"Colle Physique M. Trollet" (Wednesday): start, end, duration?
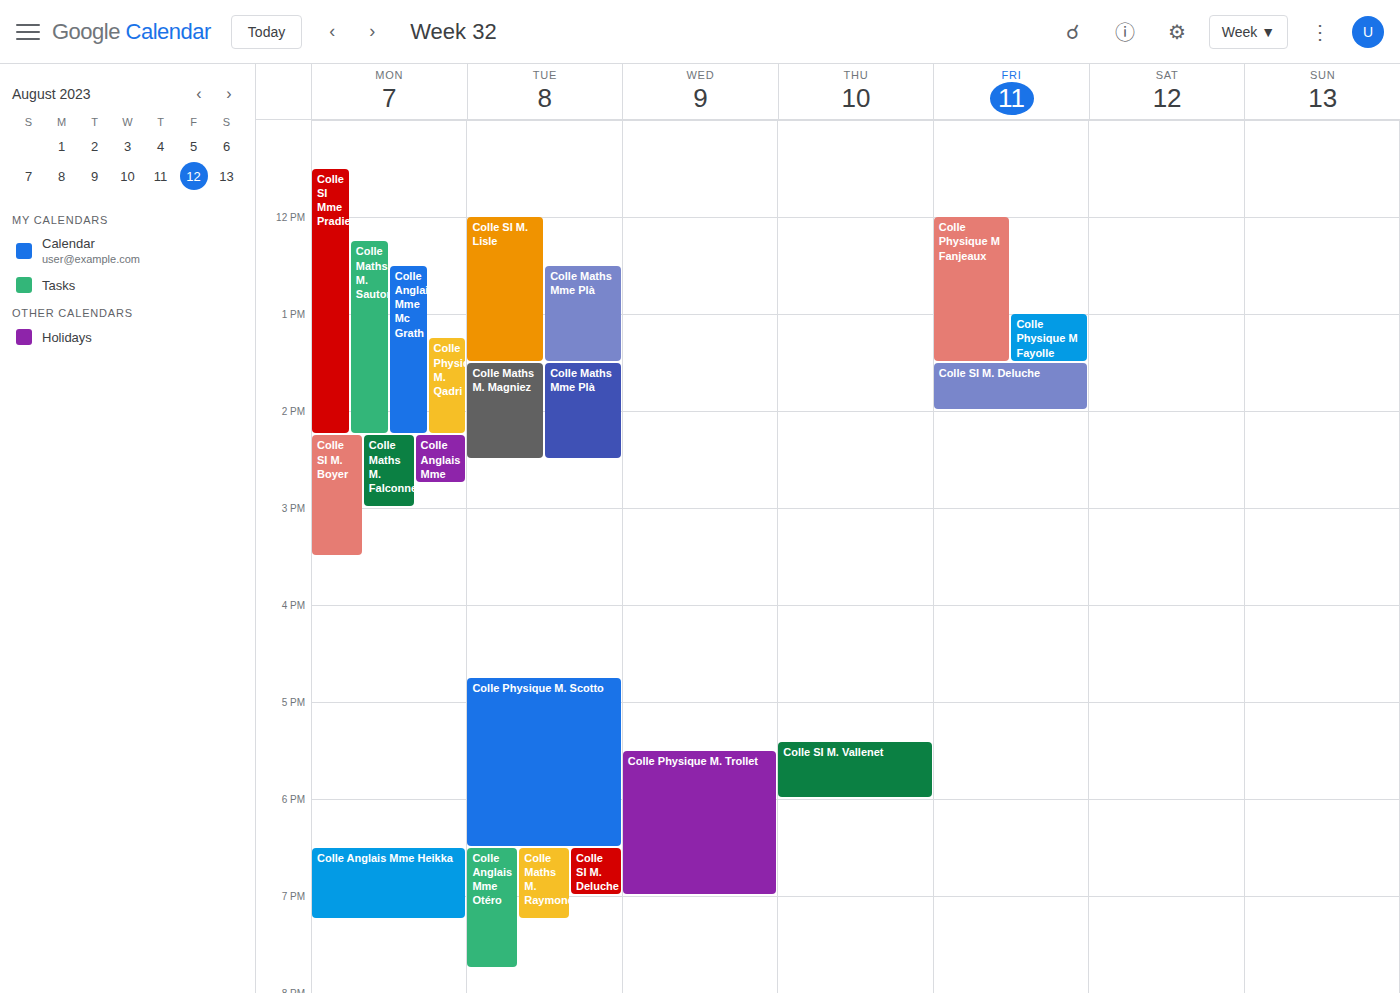
5:30 PM to 7:00 PM, 1 hour 30 minutes